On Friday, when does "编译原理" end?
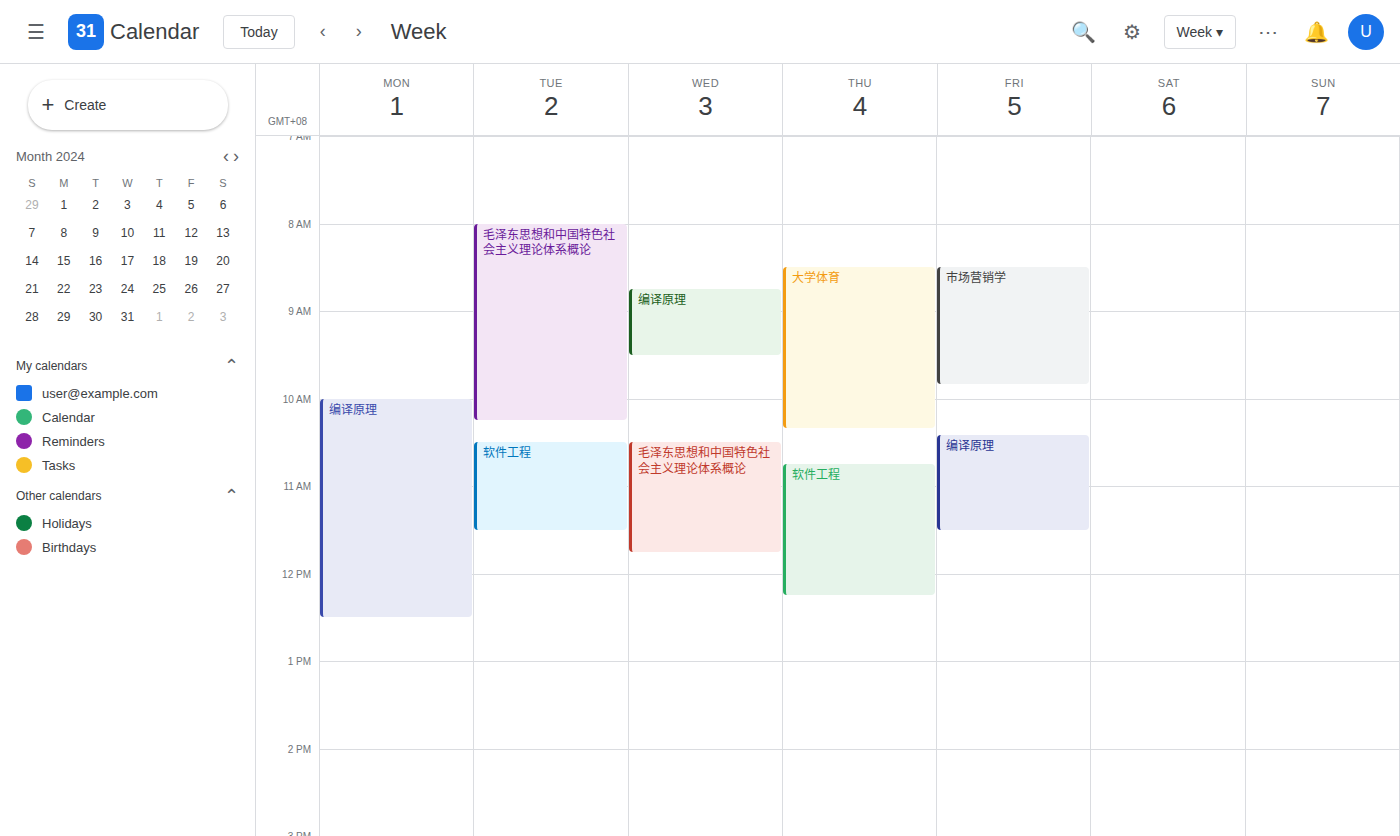
11:30 AM